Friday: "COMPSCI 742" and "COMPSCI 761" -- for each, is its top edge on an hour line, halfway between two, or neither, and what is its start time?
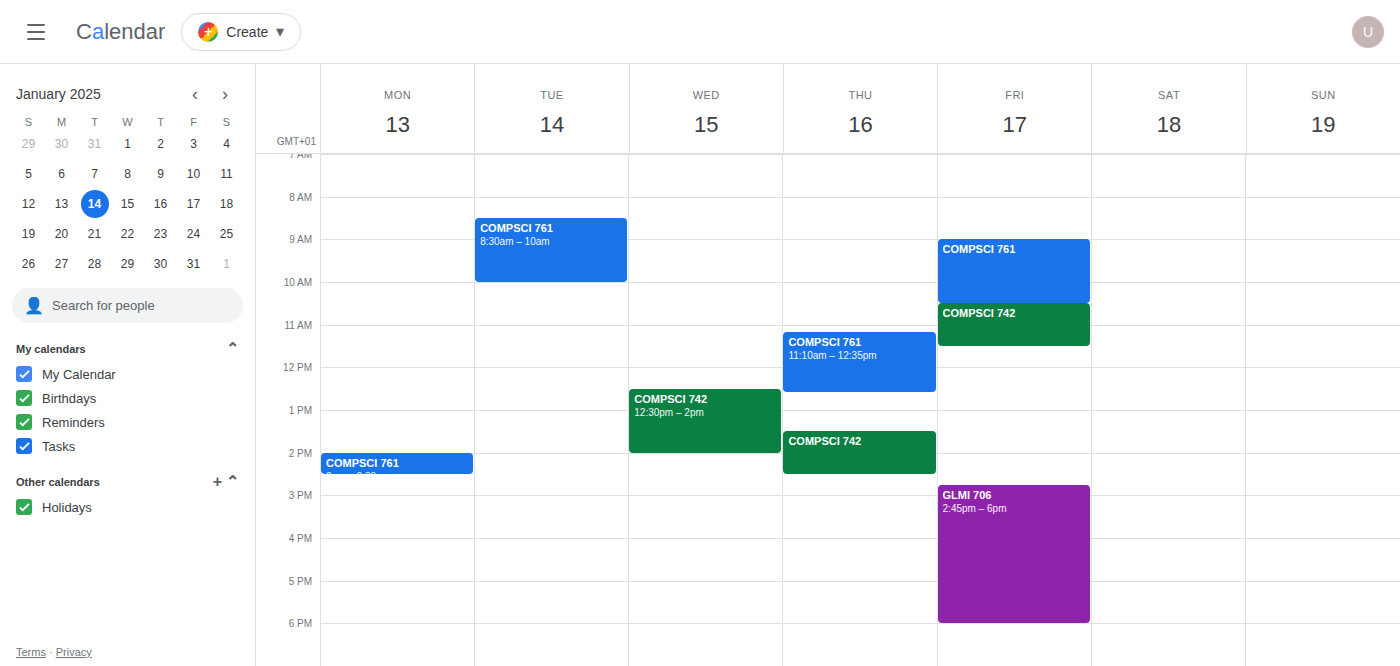
"COMPSCI 742": 10:30 AM, halfway between the 10 AM and 11 AM lines. "COMPSCI 761": 9:00 AM, exactly on the 9 AM line.